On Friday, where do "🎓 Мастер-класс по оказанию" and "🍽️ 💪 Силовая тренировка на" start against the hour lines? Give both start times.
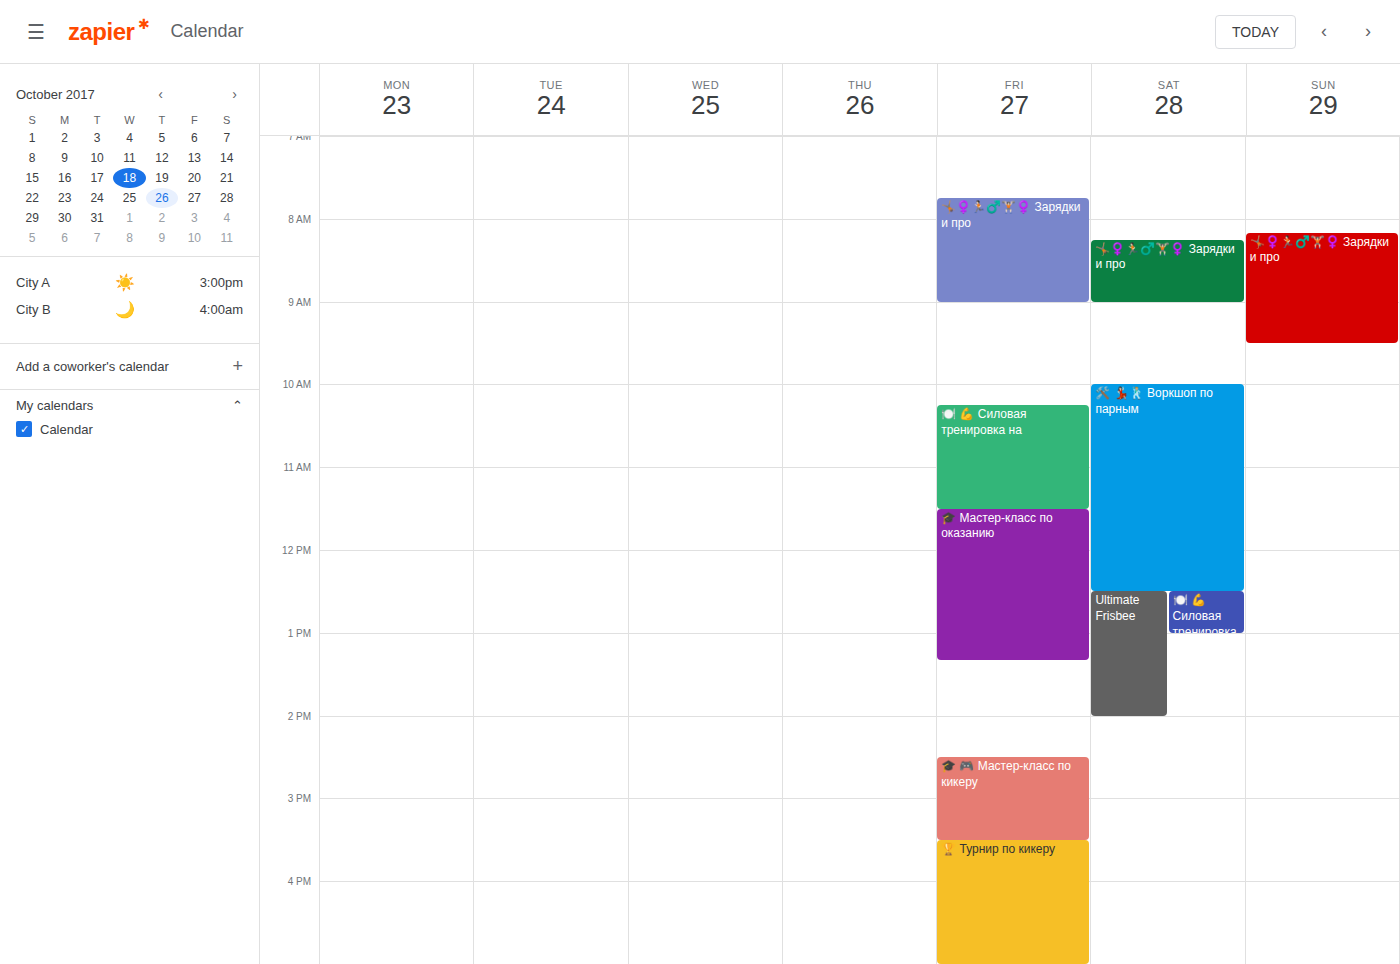
"🎓 Мастер-класс по оказанию": 11:30 AM, halfway between the 11 AM and 12 PM lines. "🍽️ 💪 Силовая тренировка на": 10:15 AM, neither: a quarter of the way from the 10 AM line to the 11 AM line.